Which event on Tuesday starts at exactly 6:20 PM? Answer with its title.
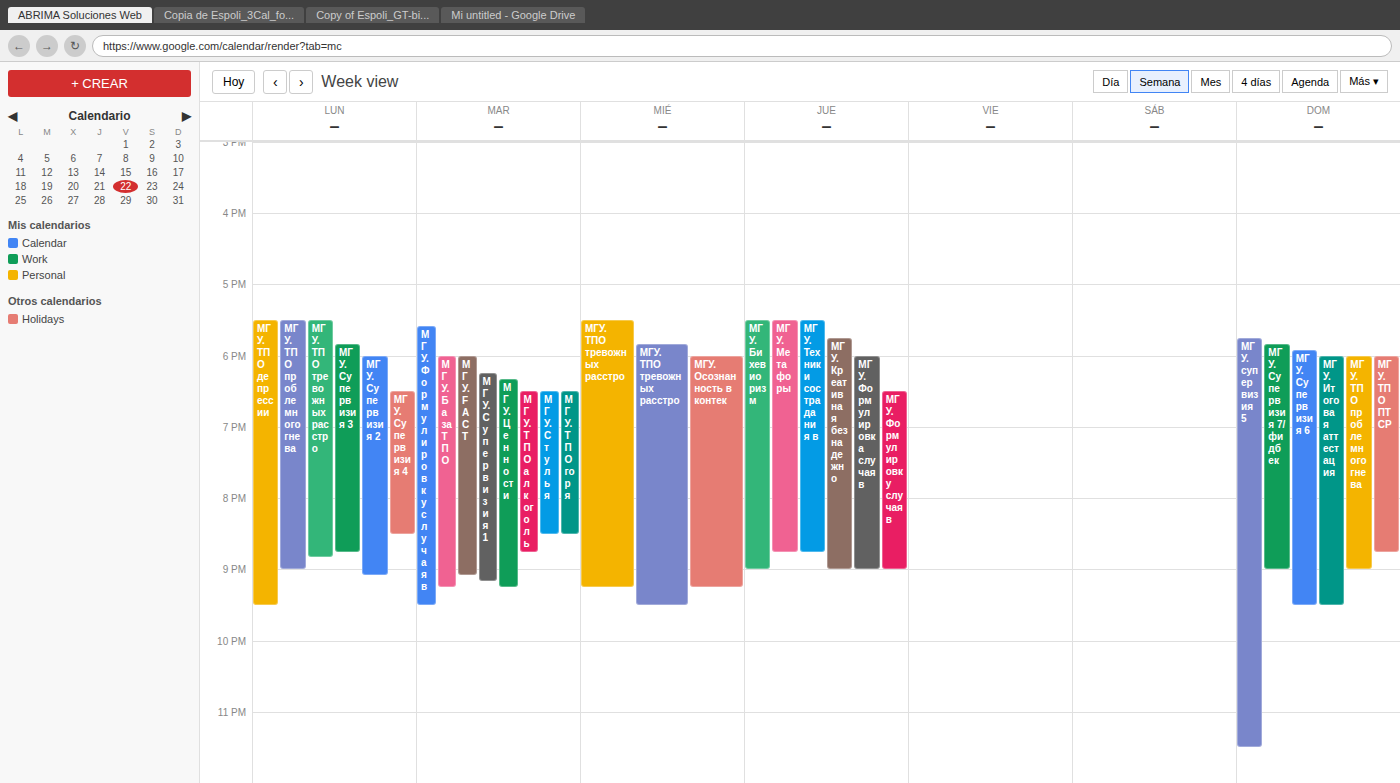
"МГУ. Ценности"